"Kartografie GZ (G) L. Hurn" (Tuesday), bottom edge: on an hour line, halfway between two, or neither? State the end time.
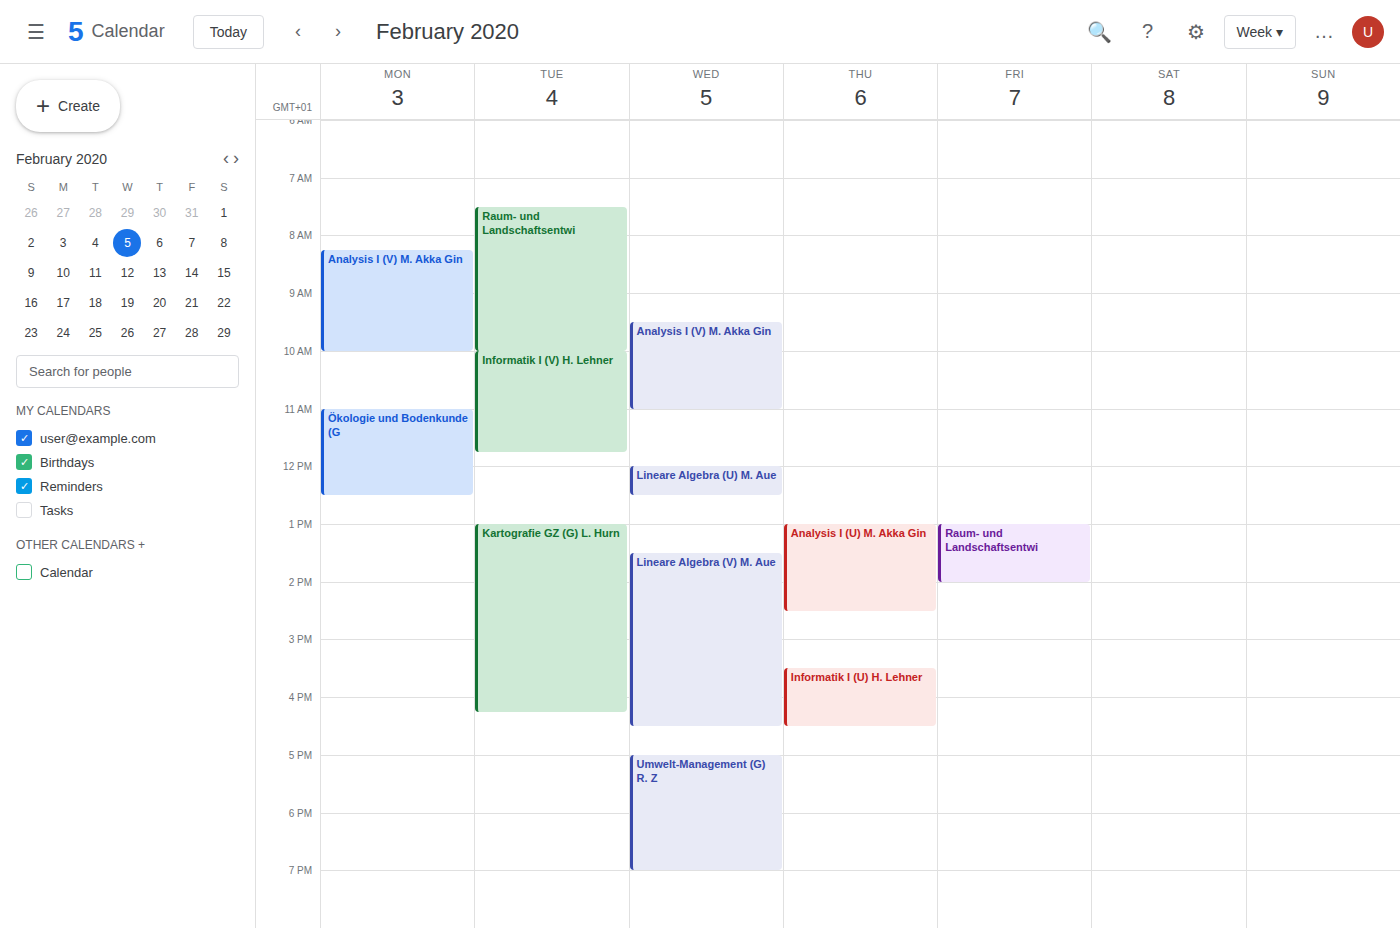
4:15 PM -- neither: a quarter of the way from the 4 PM line to the 5 PM line.